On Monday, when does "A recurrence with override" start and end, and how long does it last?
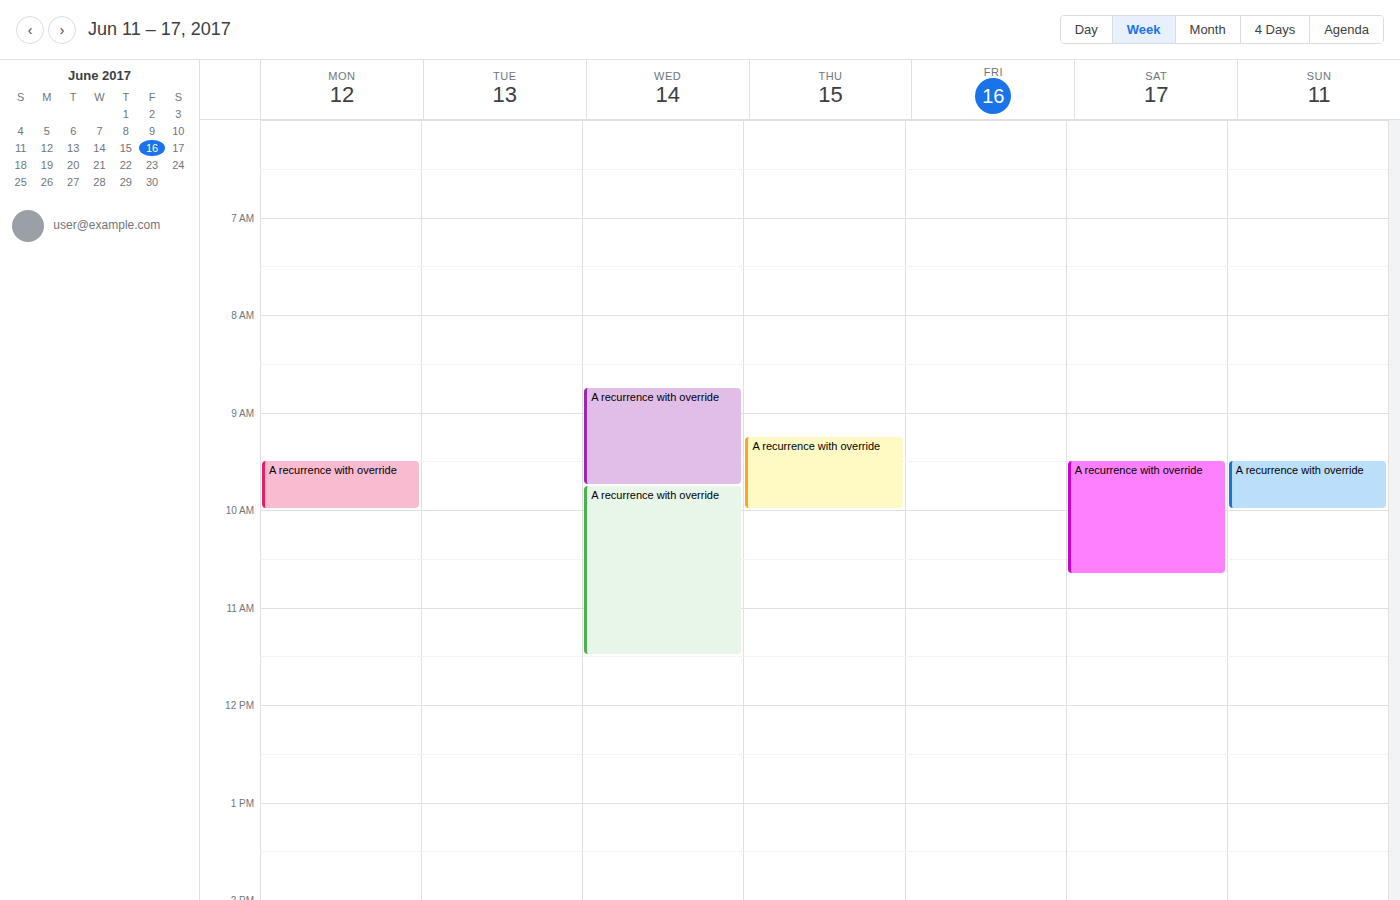
9:30 AM to 10:00 AM, 30 minutes